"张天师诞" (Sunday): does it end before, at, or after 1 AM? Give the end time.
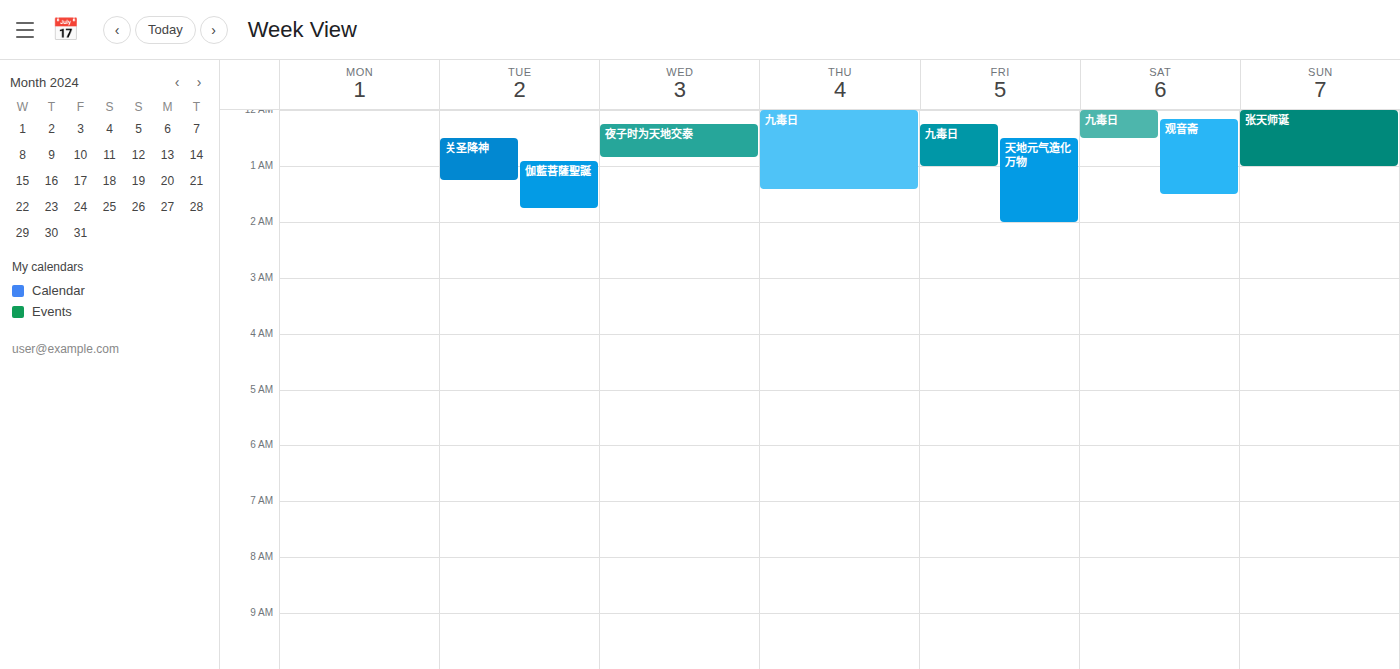
1:00 AM -- exactly at 1 AM, on the 1 AM line.